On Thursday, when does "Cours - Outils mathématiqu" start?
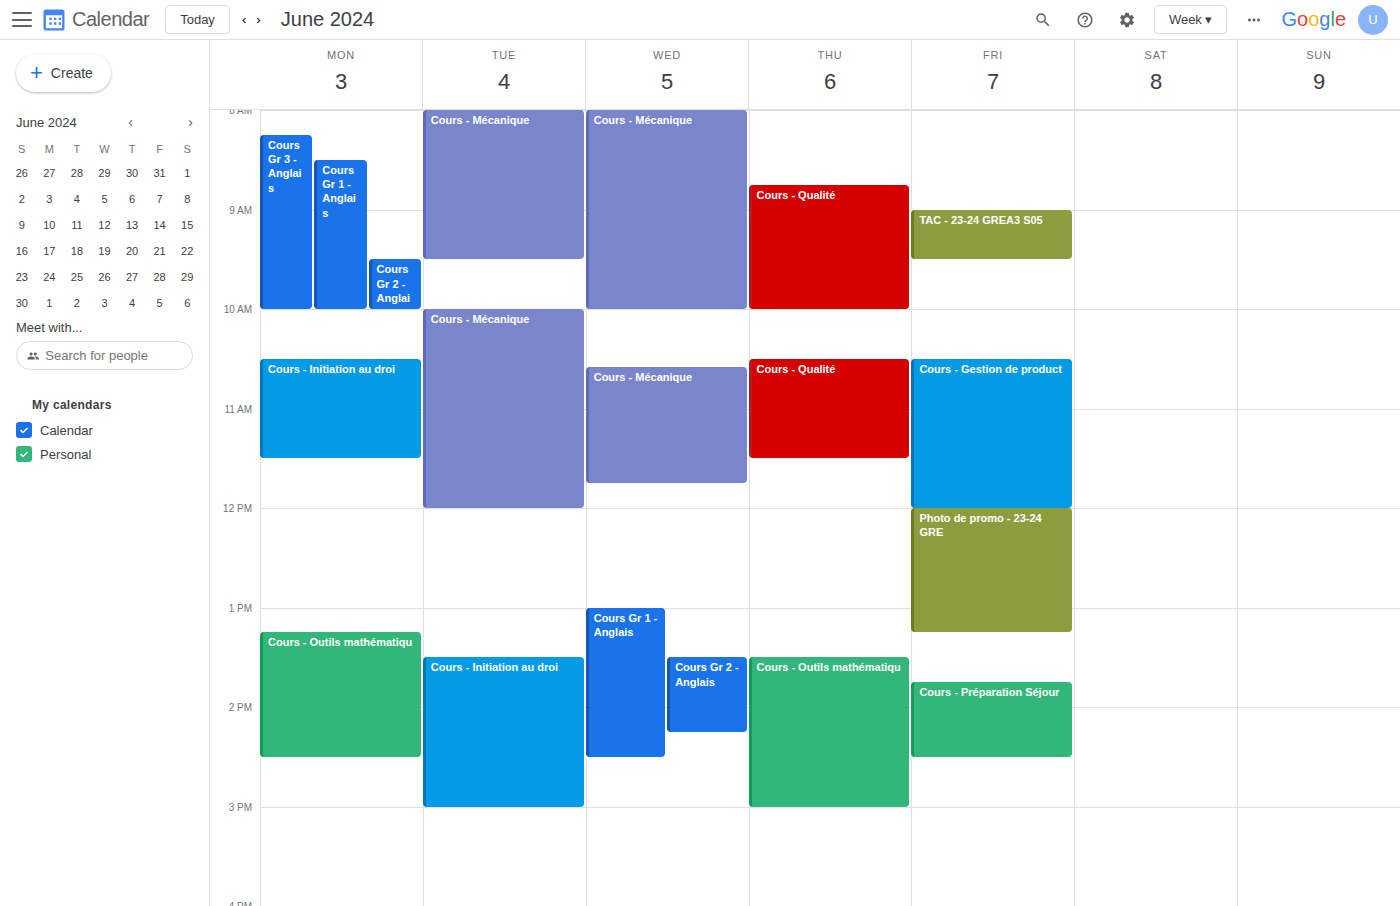
1:30 PM